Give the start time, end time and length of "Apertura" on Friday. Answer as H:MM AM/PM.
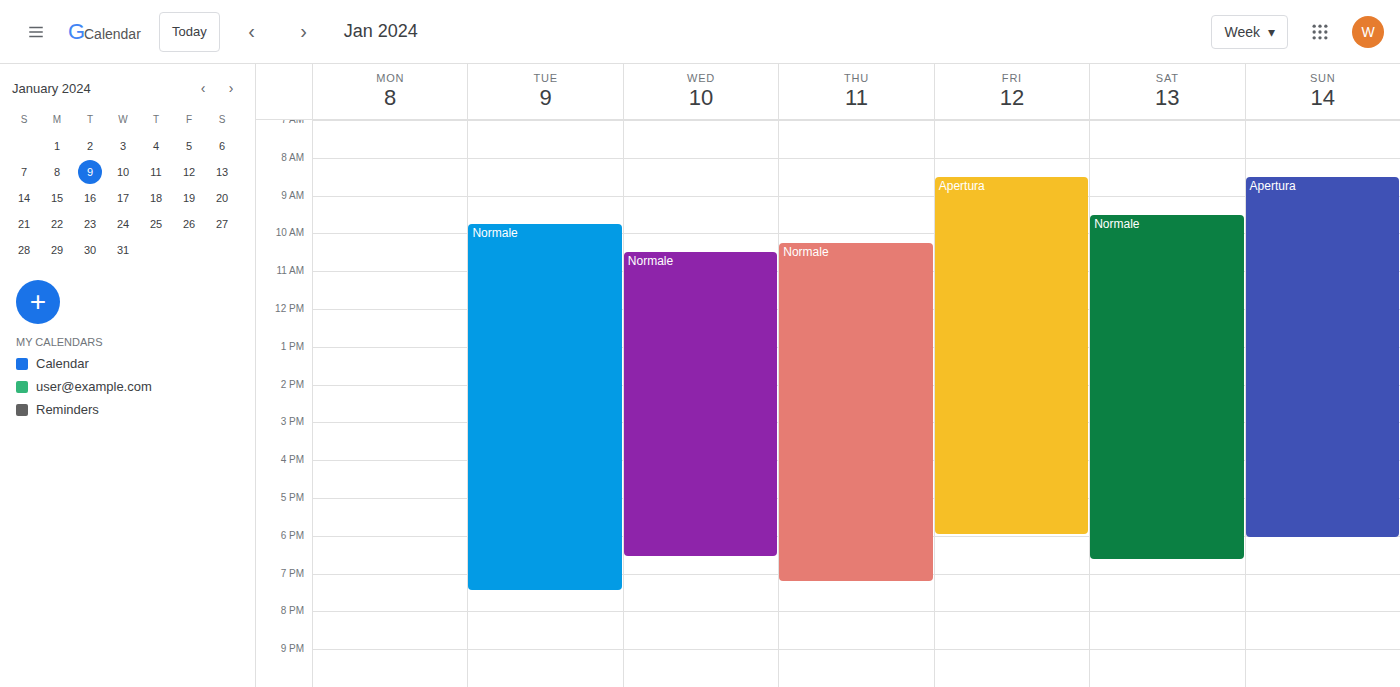
8:30 AM to 6:00 PM, 9 hours 30 minutes